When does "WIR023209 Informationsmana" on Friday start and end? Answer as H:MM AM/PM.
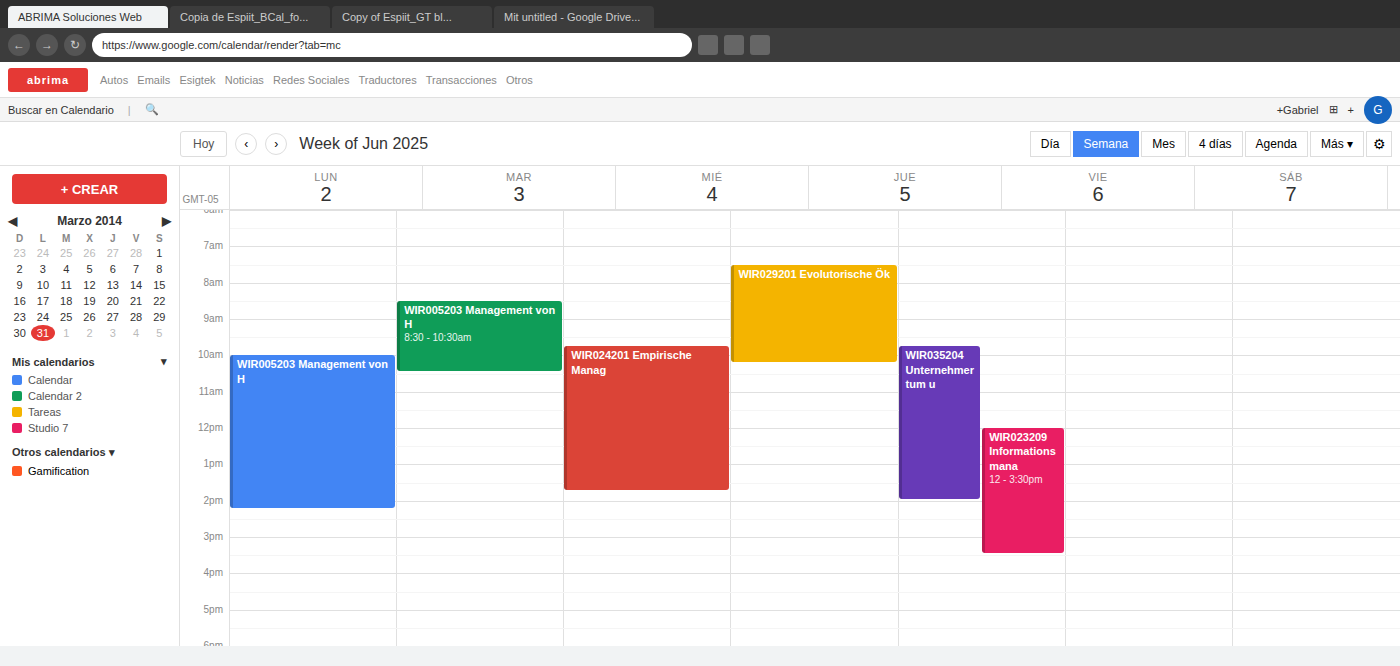
12:00 PM to 3:30 PM